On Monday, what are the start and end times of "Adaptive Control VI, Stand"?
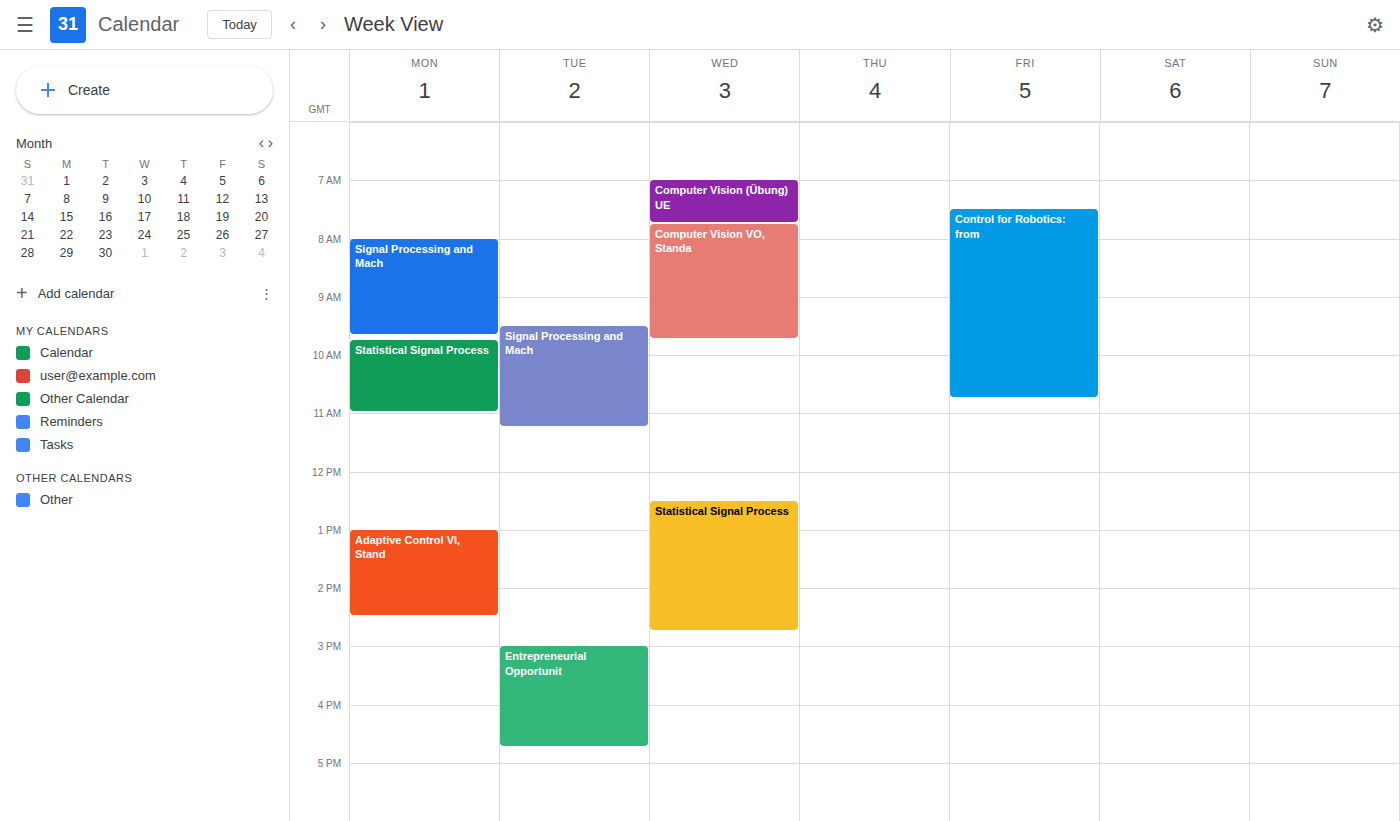
1:00 PM to 2:30 PM